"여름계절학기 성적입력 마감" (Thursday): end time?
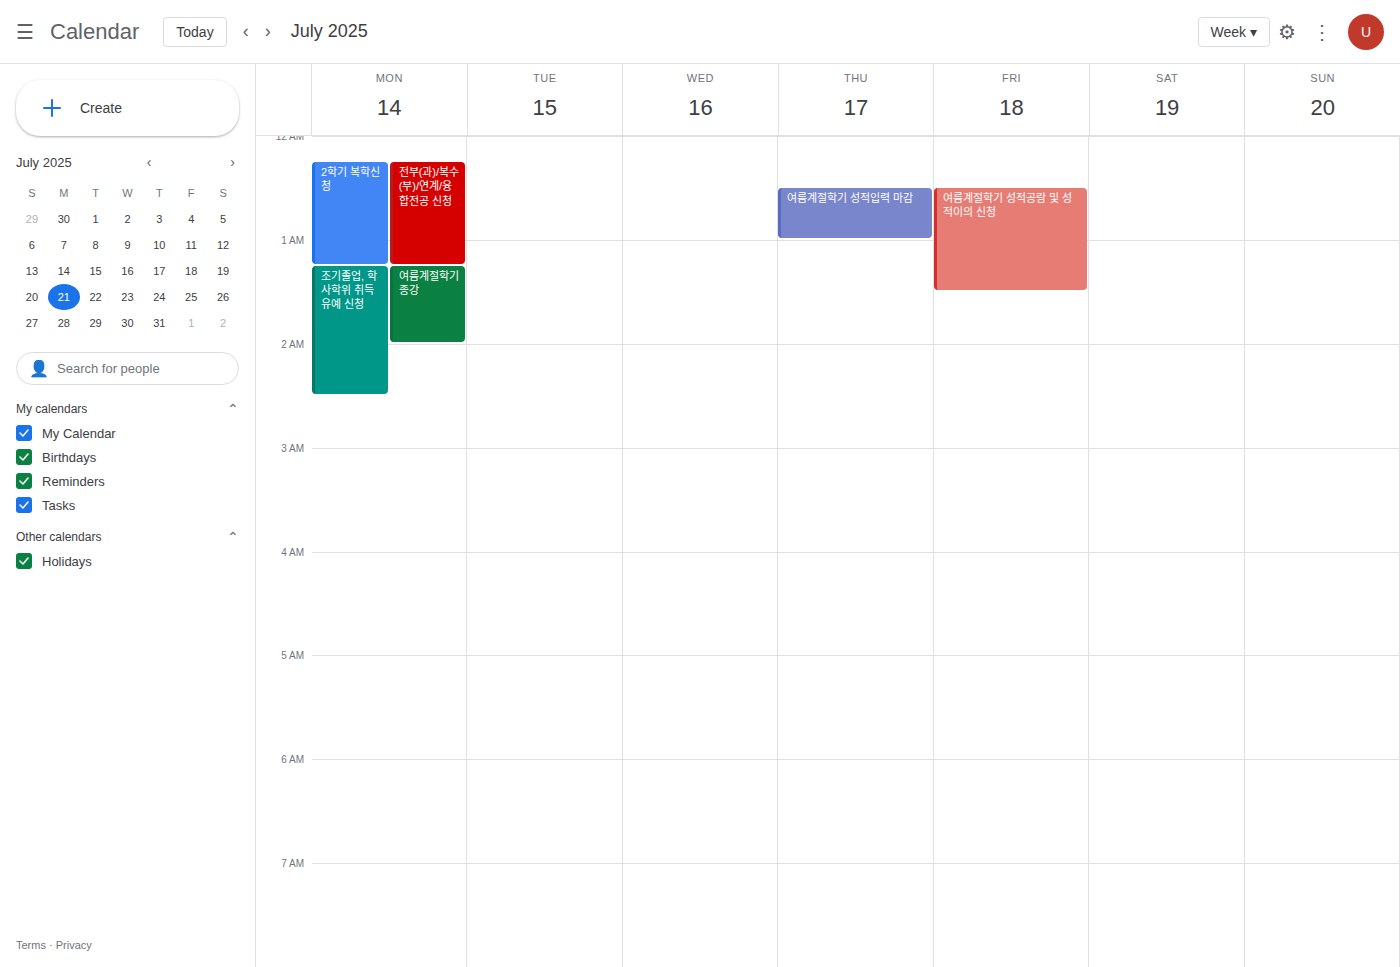
1:00 AM